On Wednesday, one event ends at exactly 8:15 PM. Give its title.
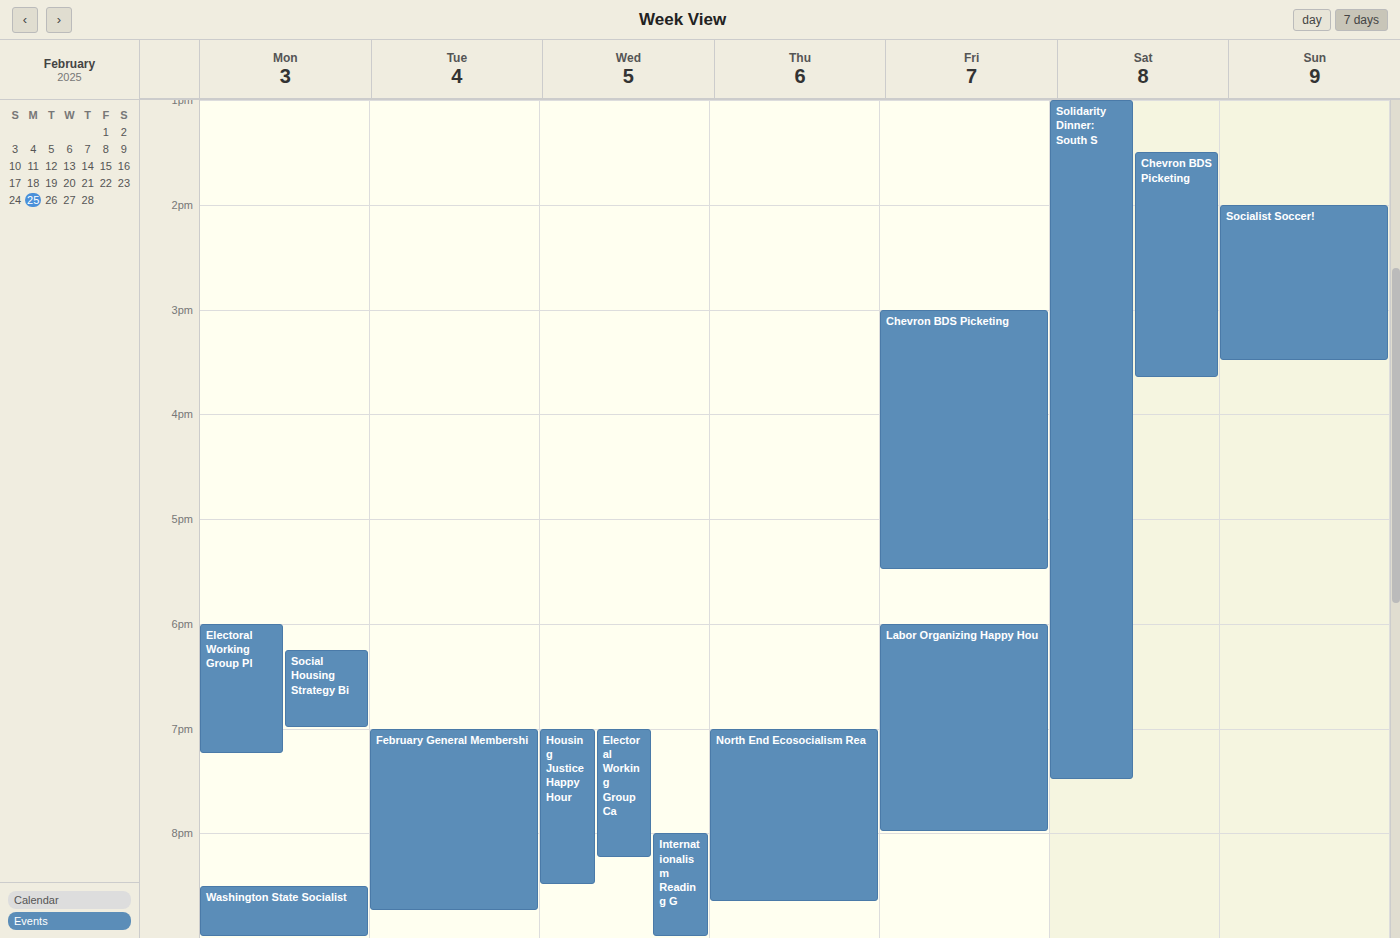
"Electoral Working Group Ca"